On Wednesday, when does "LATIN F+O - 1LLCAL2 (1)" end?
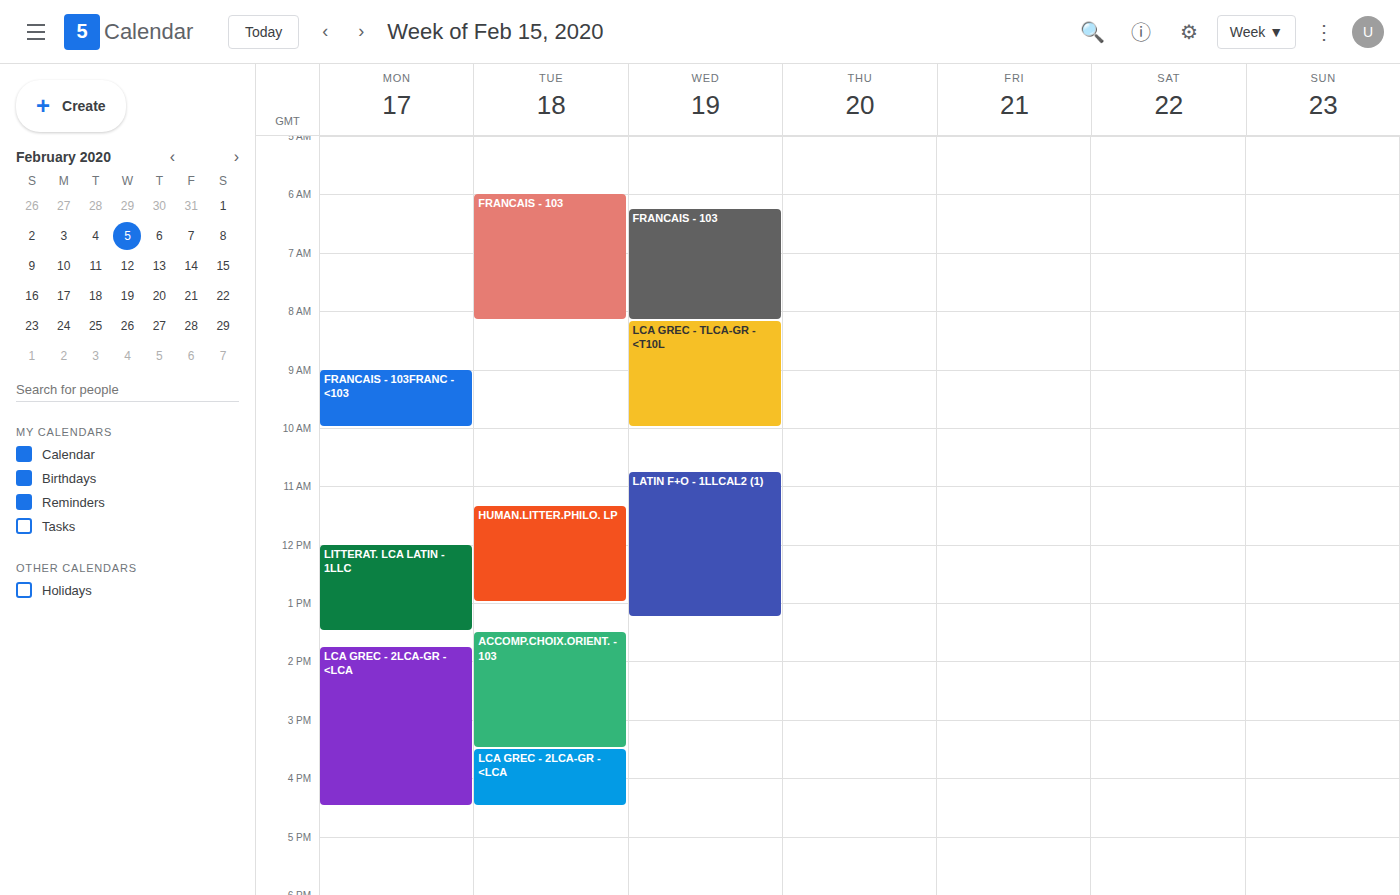
1:15 PM